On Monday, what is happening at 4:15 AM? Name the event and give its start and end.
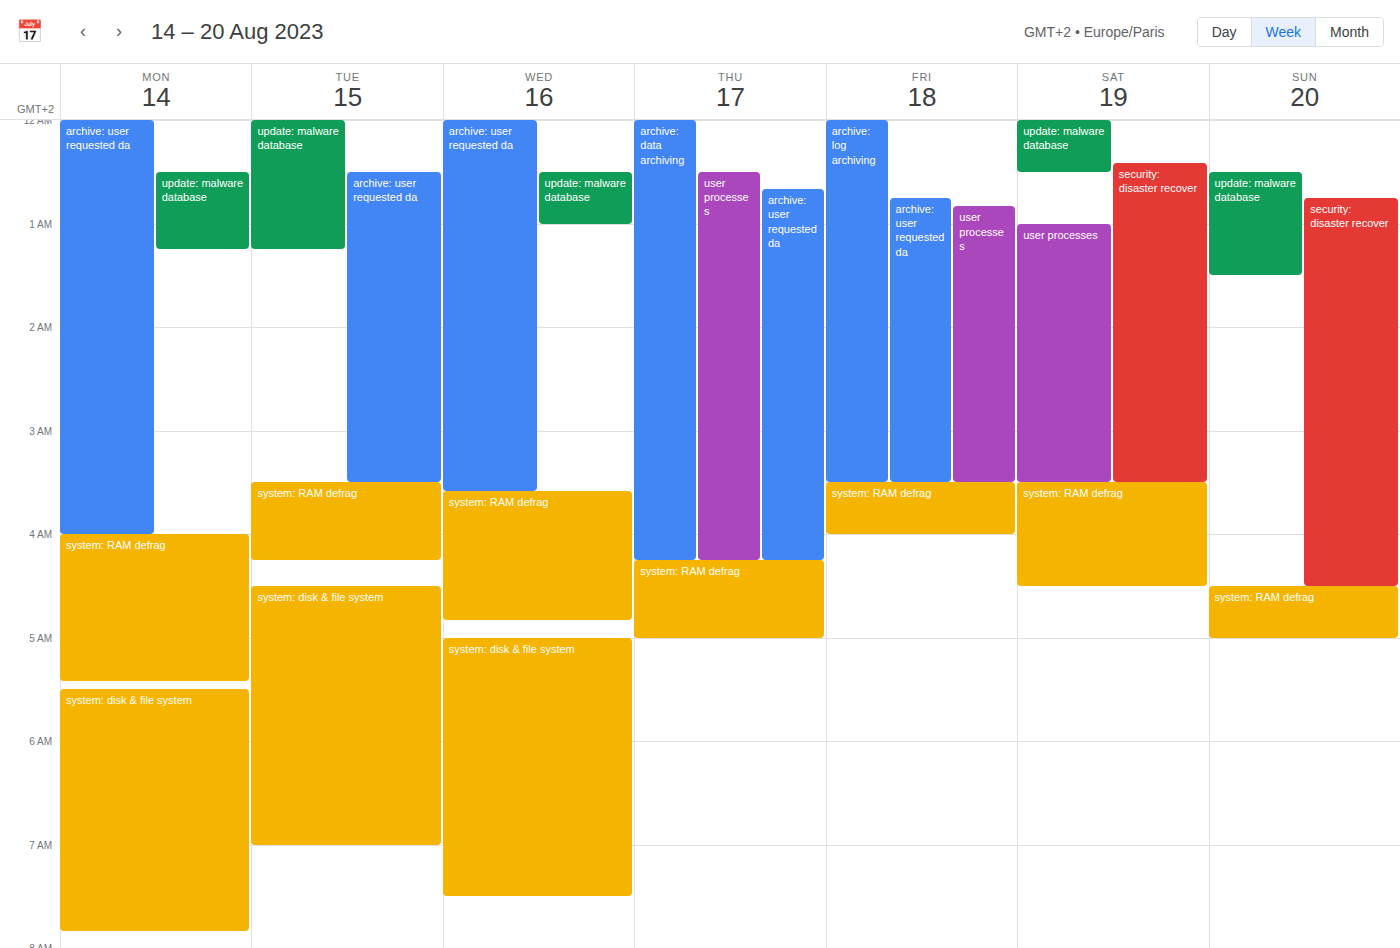
"system: RAM defrag", 4:00 AM to 5:25 AM